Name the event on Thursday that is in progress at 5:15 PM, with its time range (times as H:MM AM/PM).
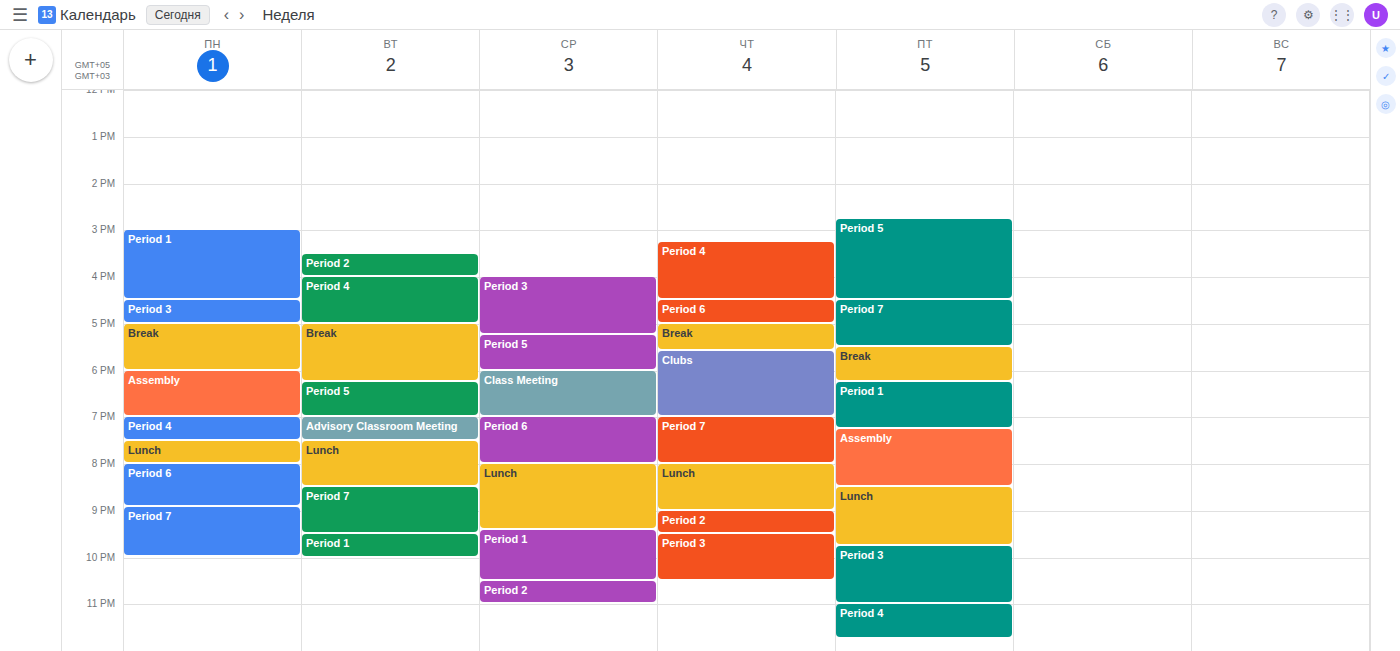
"Break", 5:00 PM to 5:35 PM